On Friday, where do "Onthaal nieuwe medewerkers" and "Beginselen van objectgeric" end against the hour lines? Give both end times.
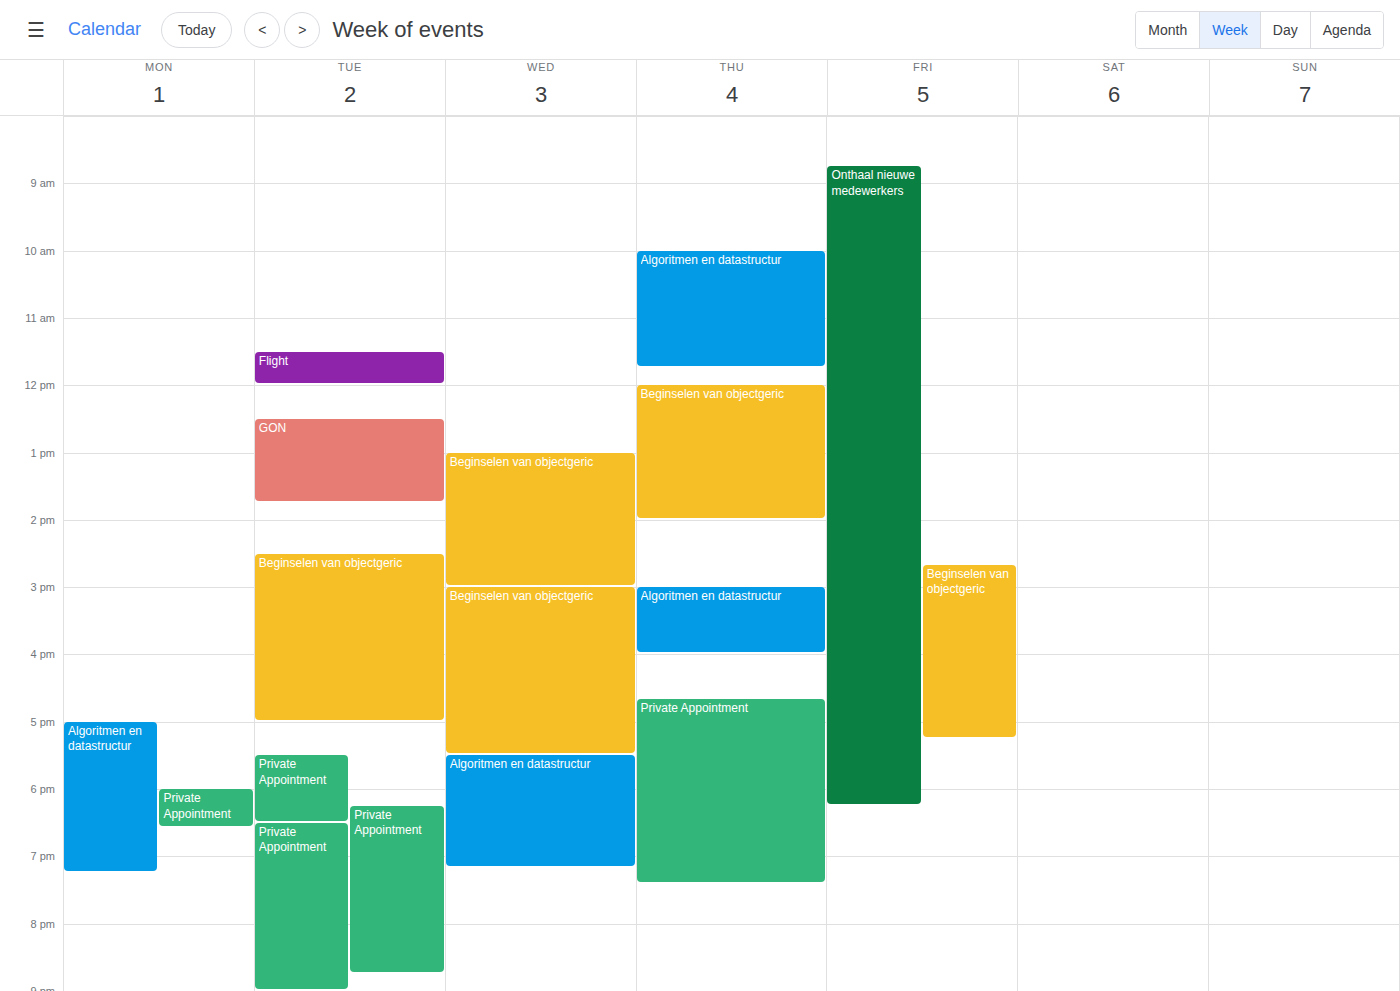
"Onthaal nieuwe medewerkers": 6:15 PM, neither: a quarter of the way from the 6 PM line to the 7 PM line. "Beginselen van objectgeric": 5:15 PM, neither: a quarter of the way from the 5 PM line to the 6 PM line.